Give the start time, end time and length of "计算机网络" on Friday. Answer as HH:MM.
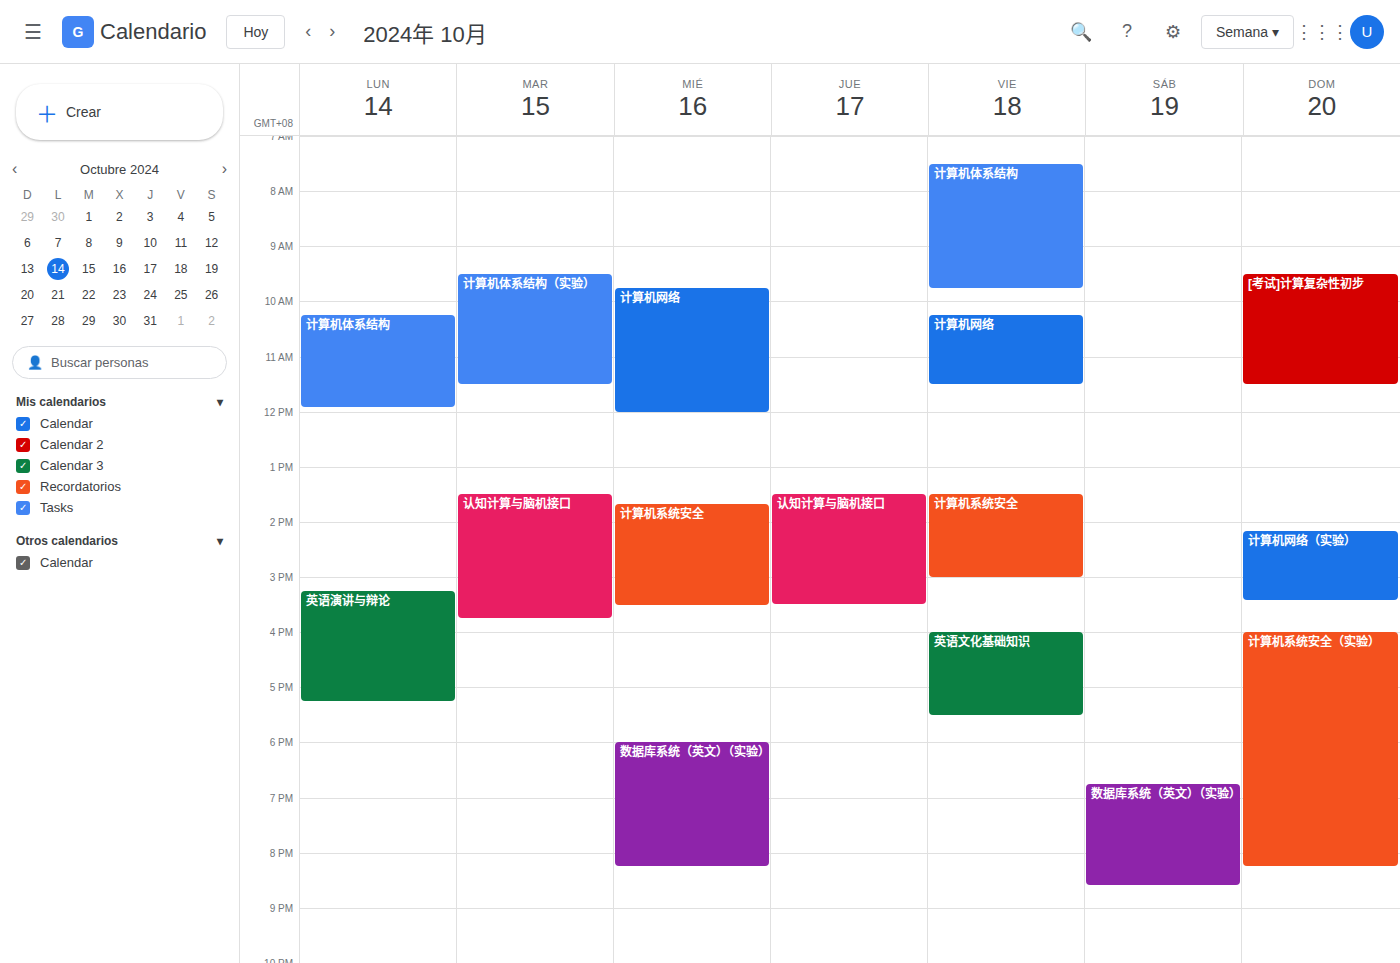
10:15 to 11:30, 1 hour 15 minutes